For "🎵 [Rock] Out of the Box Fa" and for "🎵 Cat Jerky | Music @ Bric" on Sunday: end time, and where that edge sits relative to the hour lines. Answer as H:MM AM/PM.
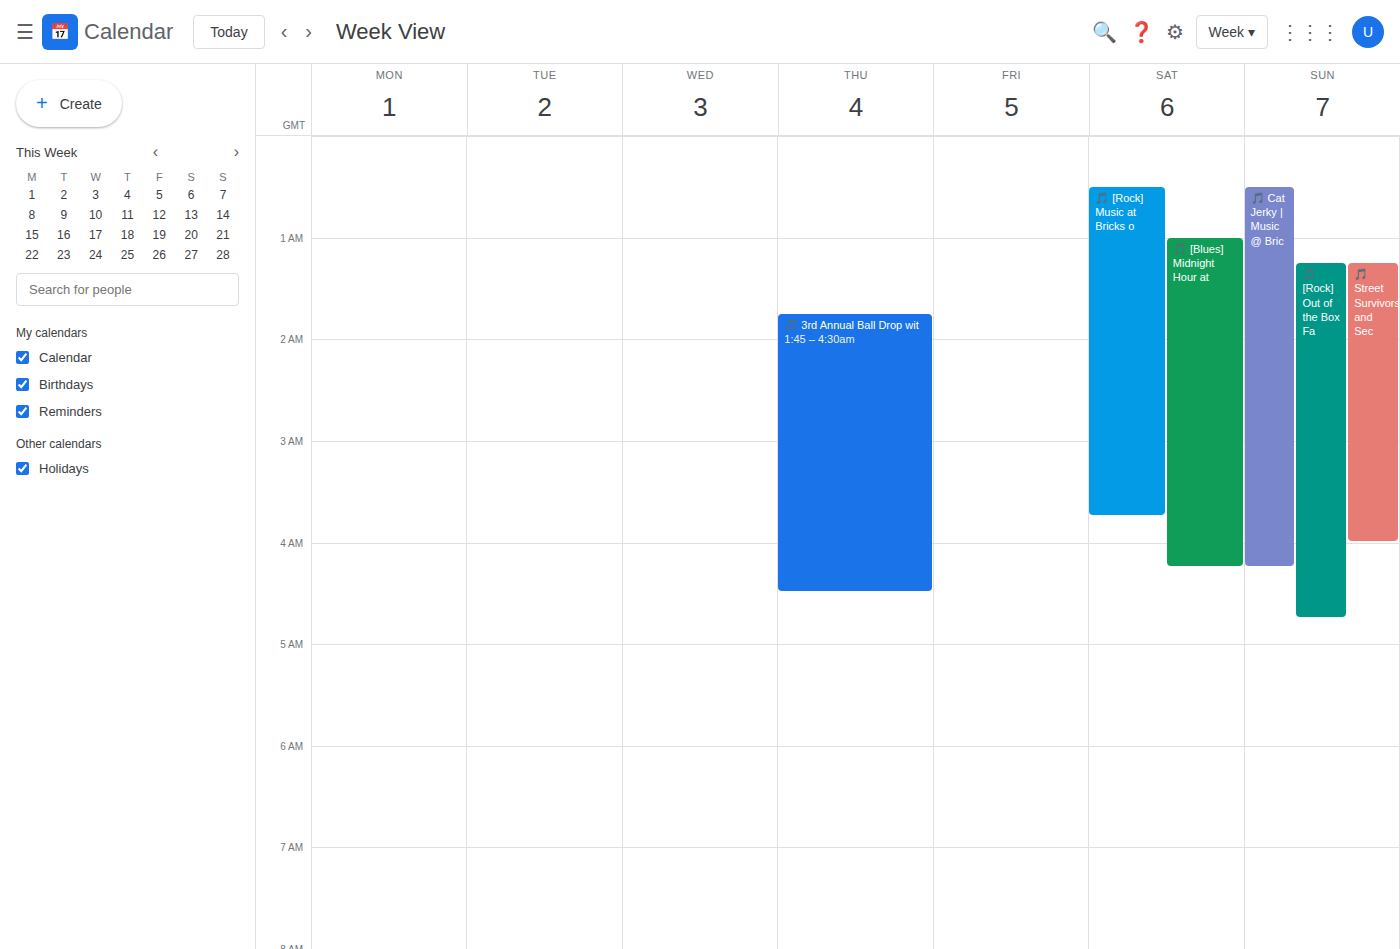
"🎵 [Rock] Out of the Box Fa": 4:45 AM, neither: three quarters of the way from the 4 AM line to the 5 AM line. "🎵 Cat Jerky | Music @ Bric": 4:15 AM, neither: a quarter of the way from the 4 AM line to the 5 AM line.